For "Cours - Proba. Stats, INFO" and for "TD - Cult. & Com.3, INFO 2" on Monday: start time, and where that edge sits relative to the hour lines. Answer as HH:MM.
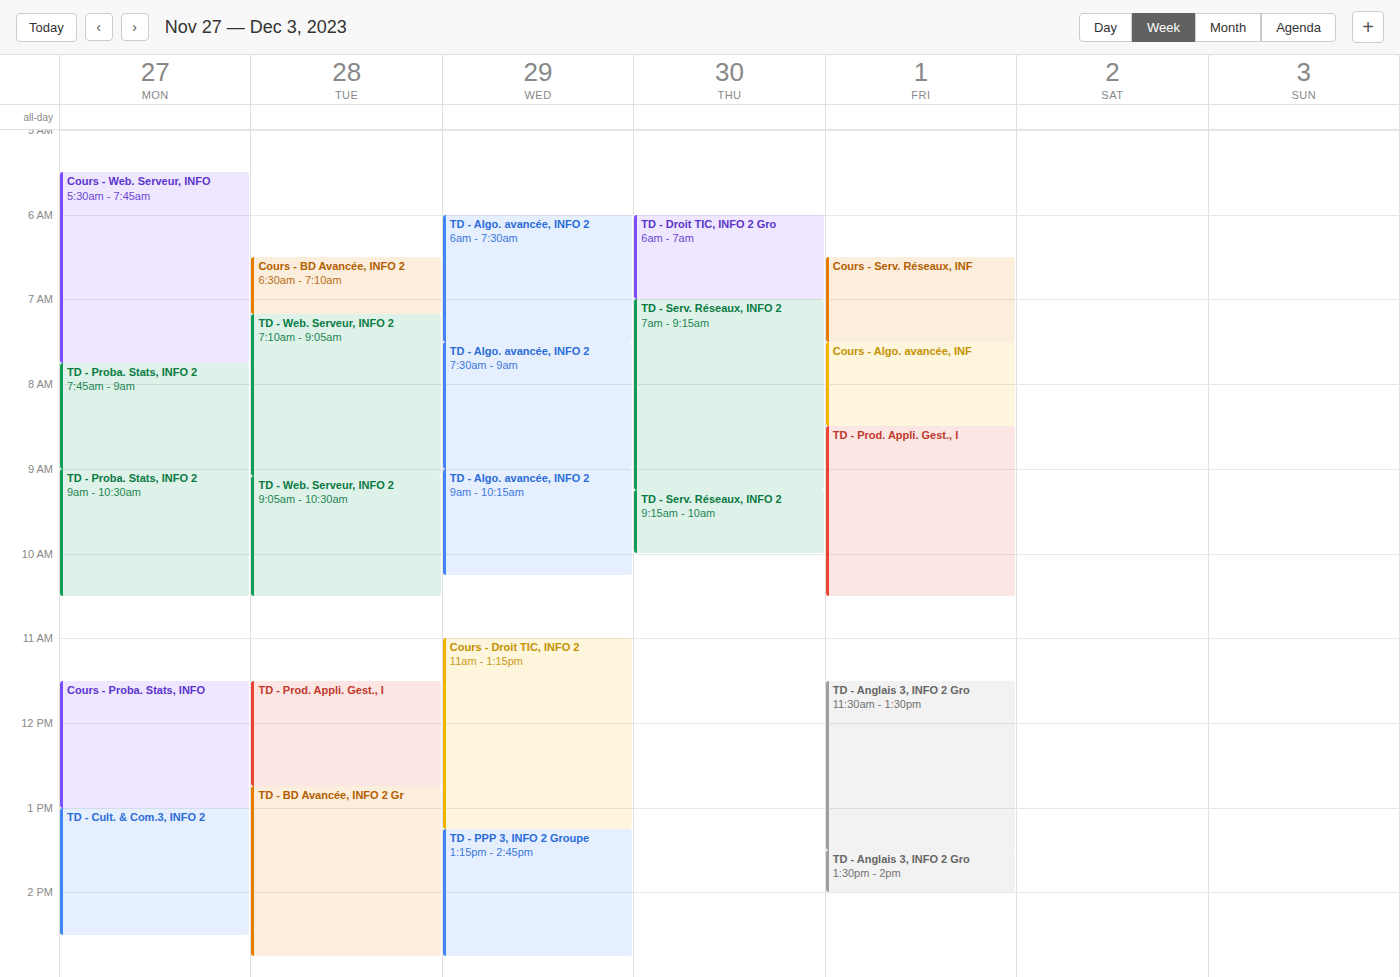
"Cours - Proba. Stats, INFO": 11:30, halfway between the 11:00 and 12:00 lines. "TD - Cult. & Com.3, INFO 2": 13:00, exactly on the 13:00 line.